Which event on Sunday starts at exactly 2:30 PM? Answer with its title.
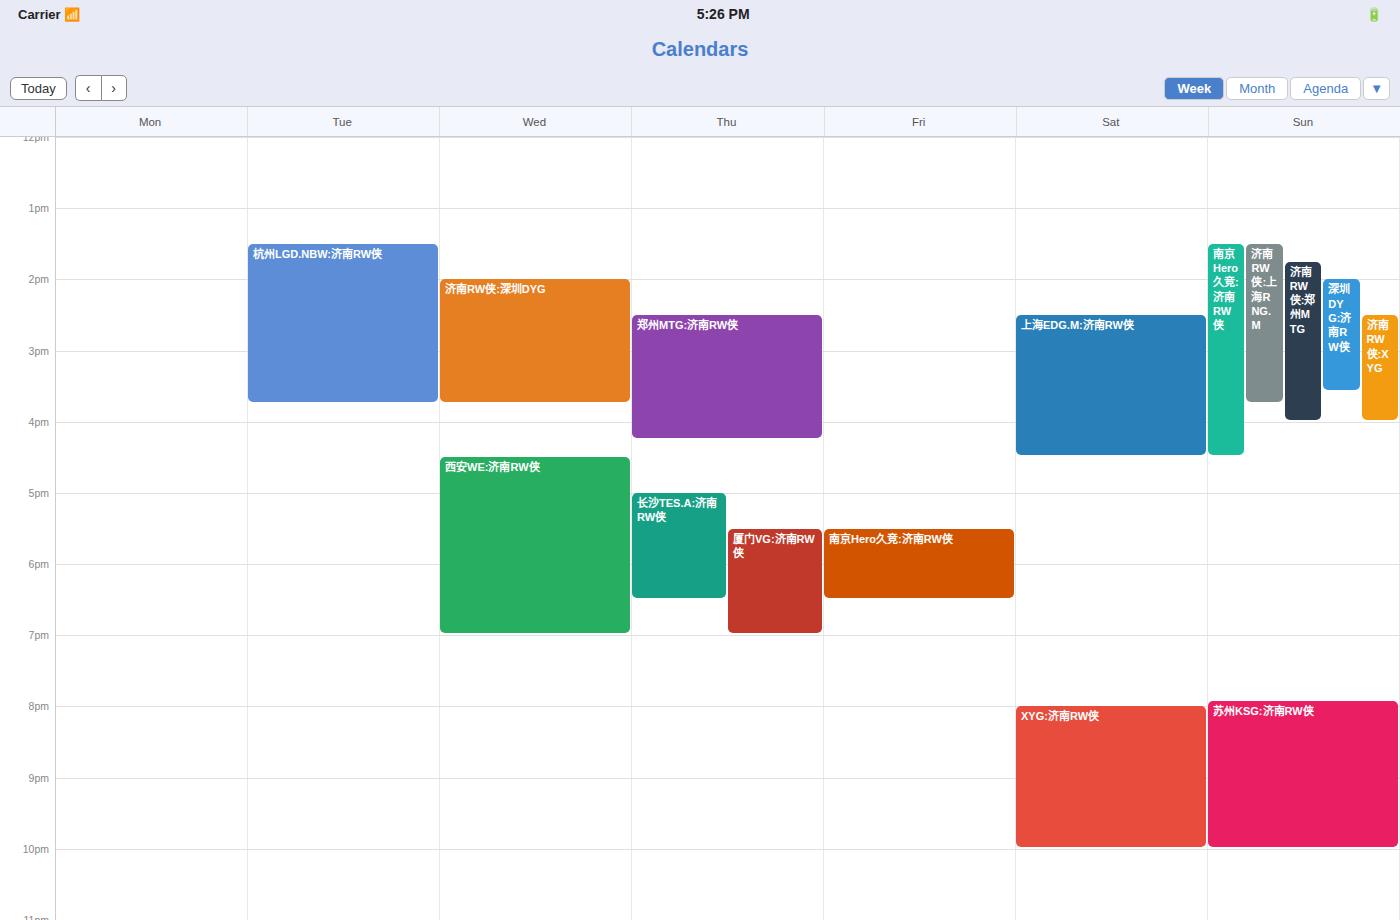
"济南RW侠:XYG"